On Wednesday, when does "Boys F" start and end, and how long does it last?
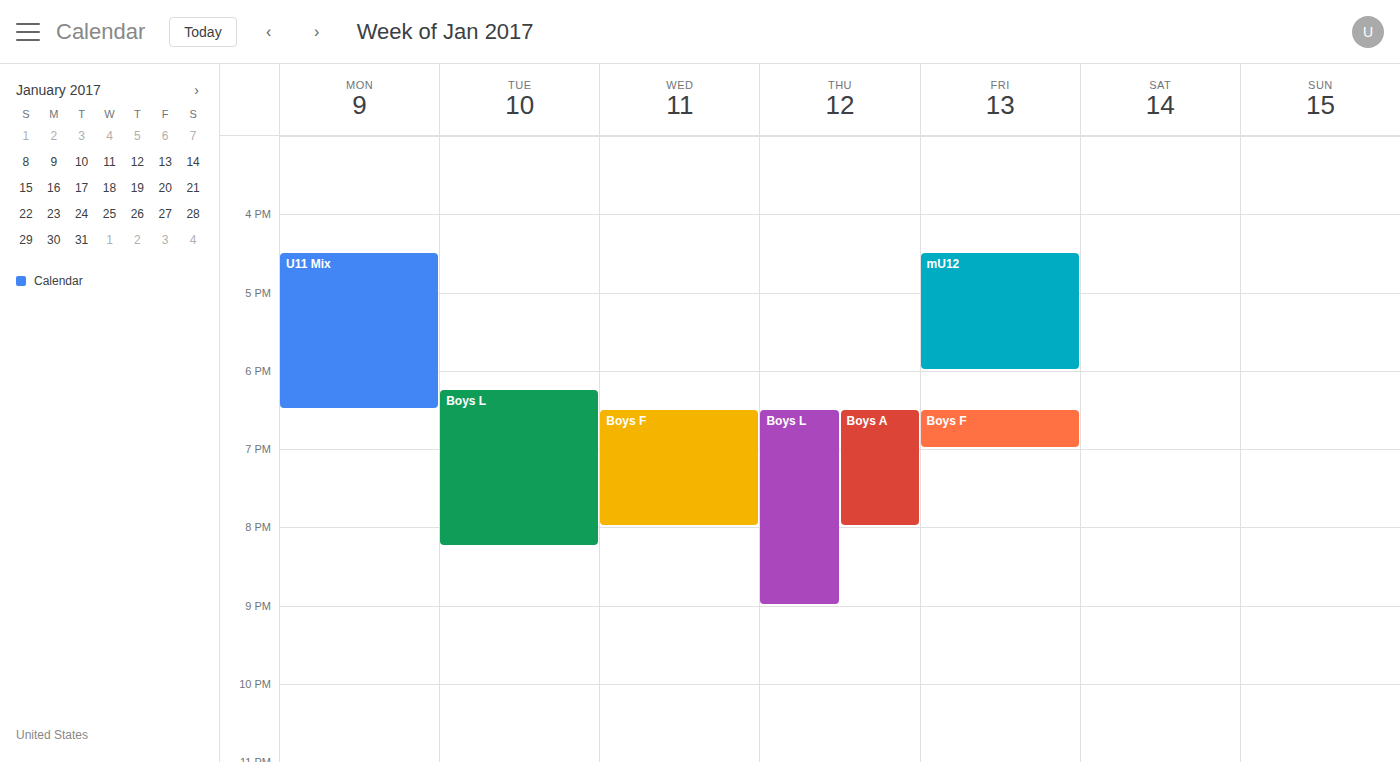
6:30 PM to 8:00 PM, 1 hour 30 minutes